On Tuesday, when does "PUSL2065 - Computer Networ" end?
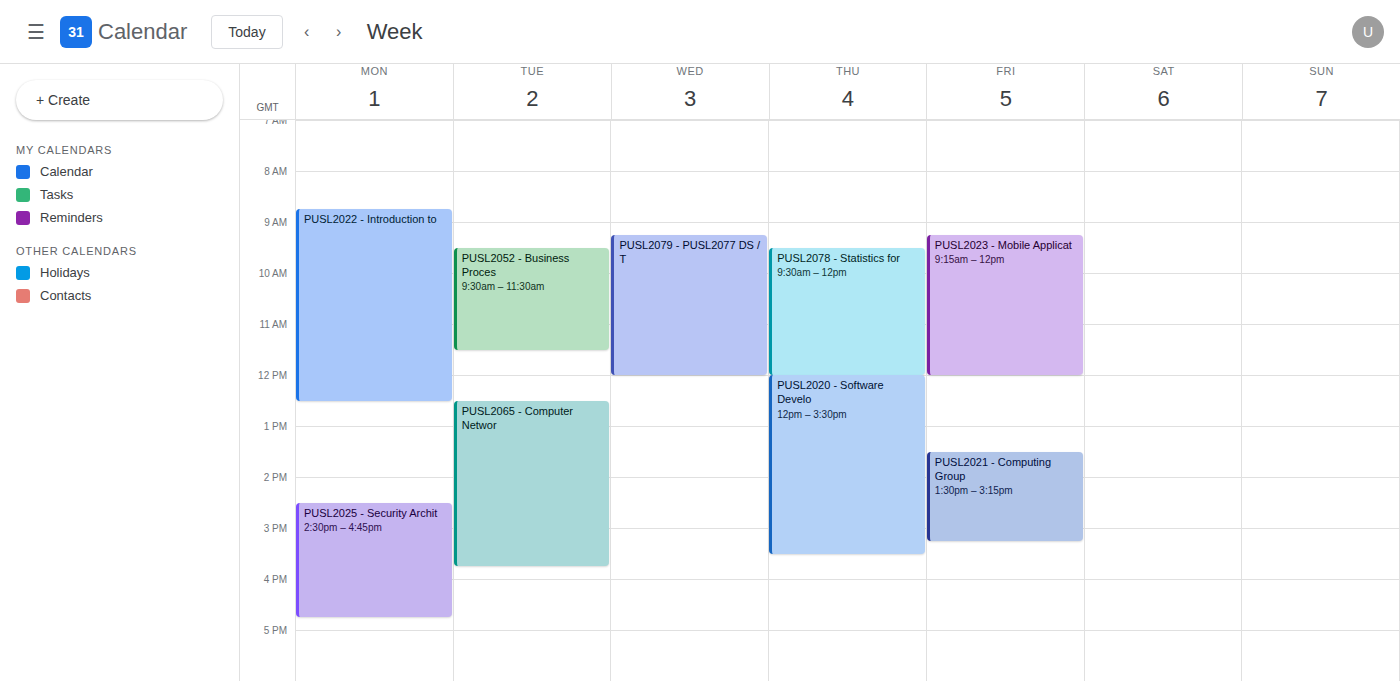
3:45 PM